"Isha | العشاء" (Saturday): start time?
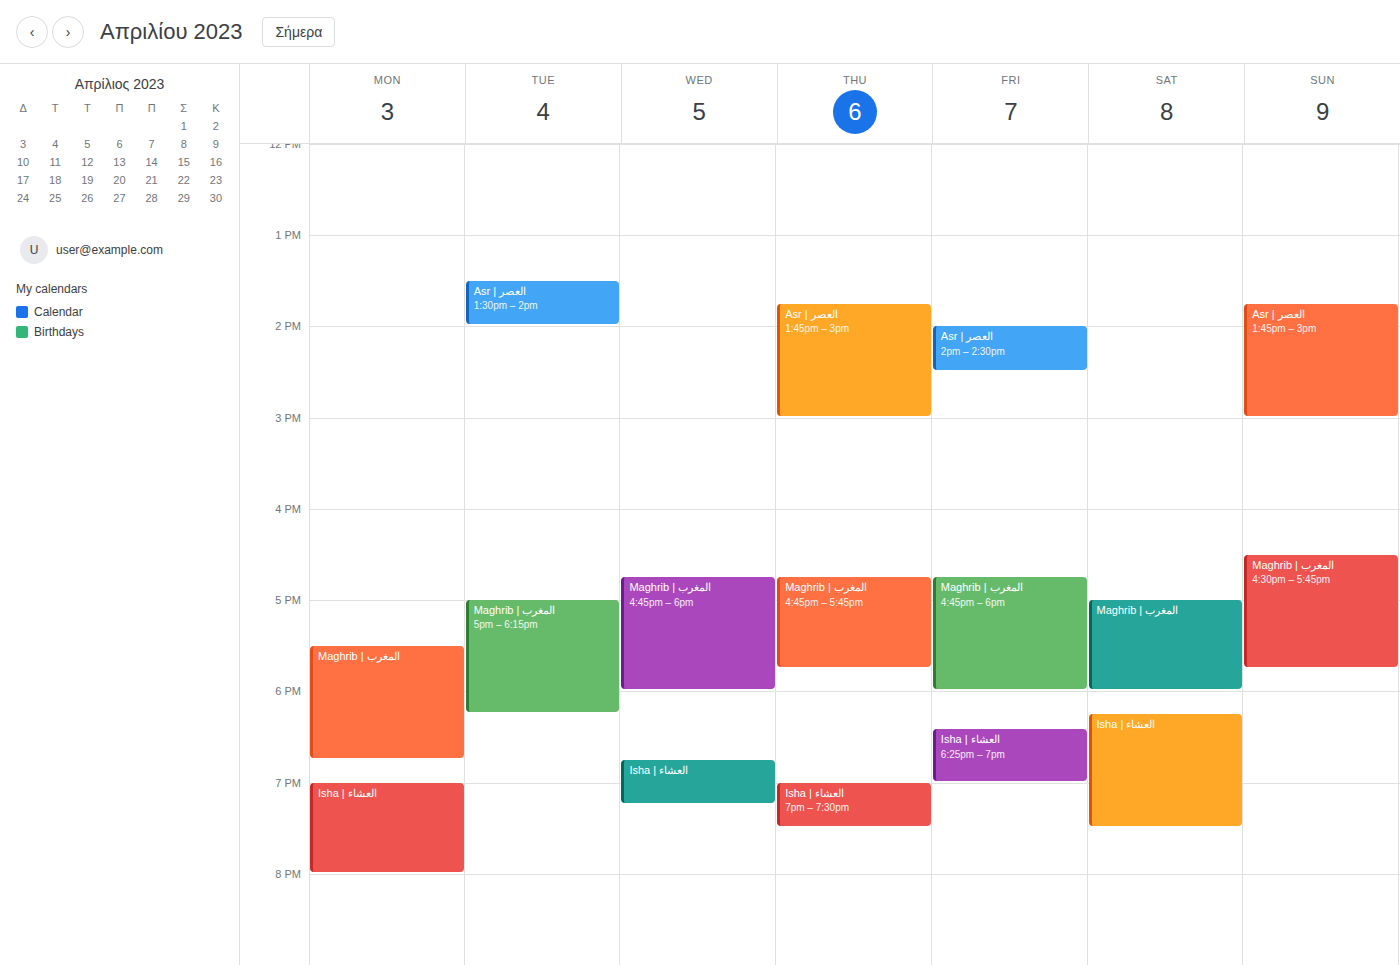
6:15 PM